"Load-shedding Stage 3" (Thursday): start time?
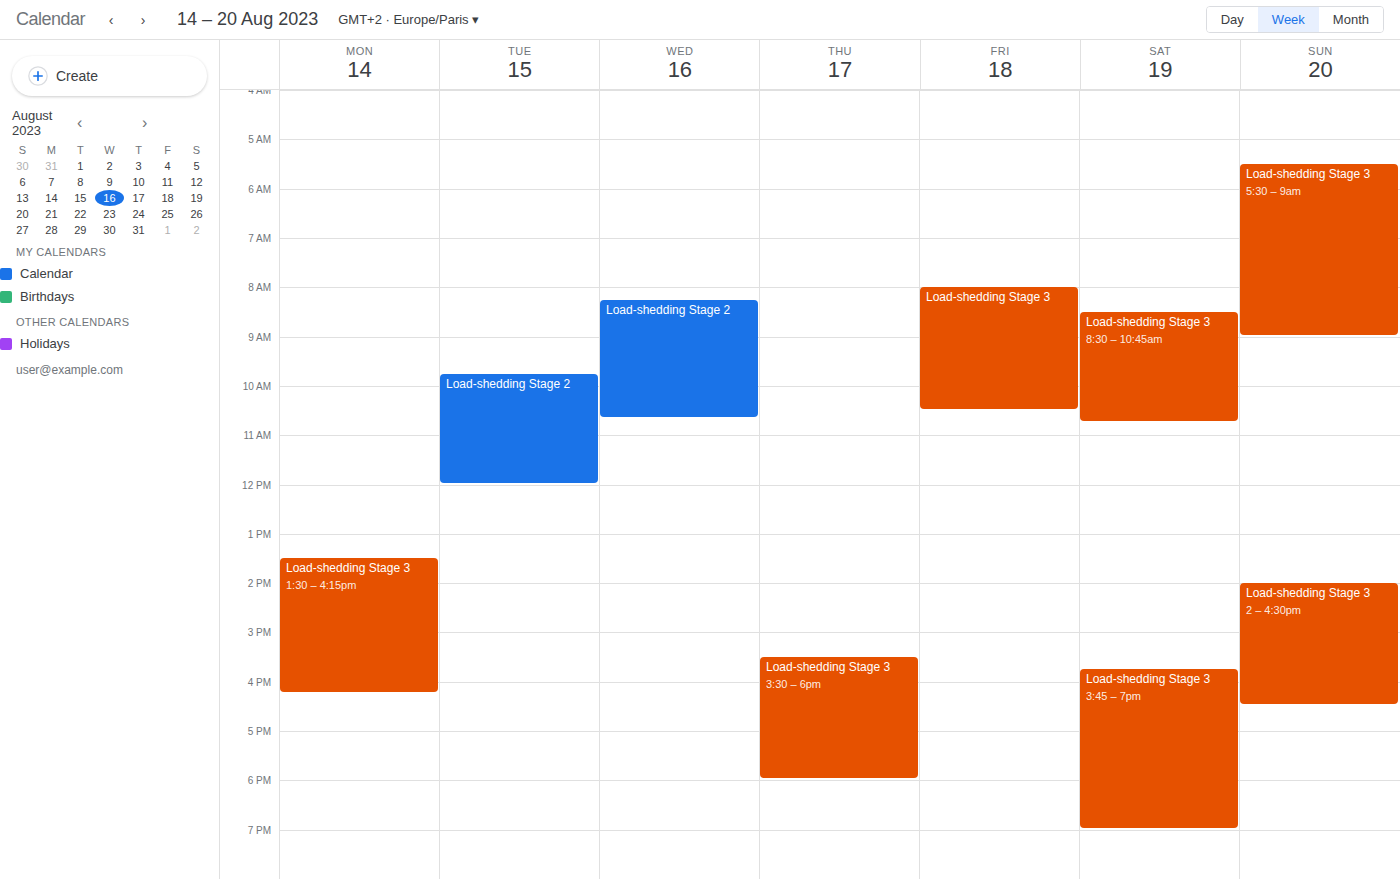
3:30 PM